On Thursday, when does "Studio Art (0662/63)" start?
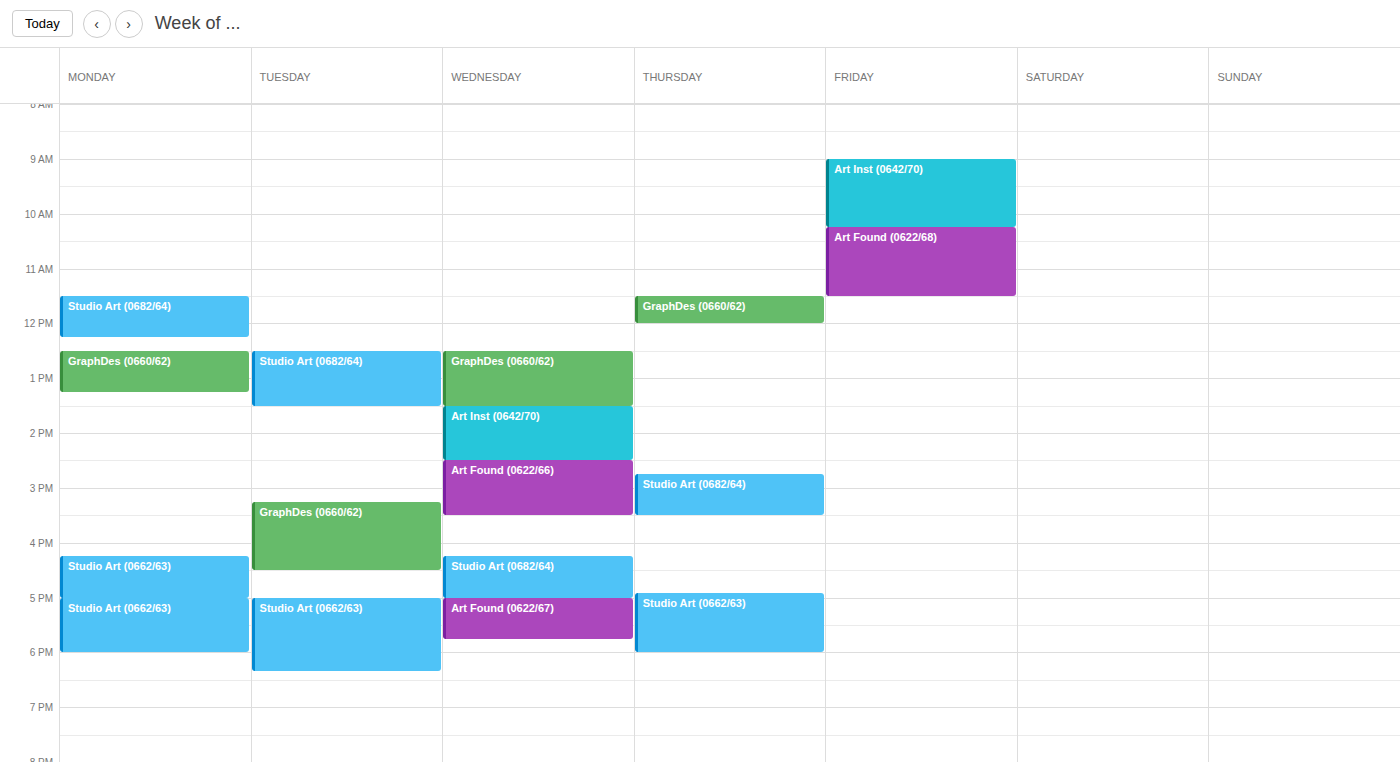
4:55 PM